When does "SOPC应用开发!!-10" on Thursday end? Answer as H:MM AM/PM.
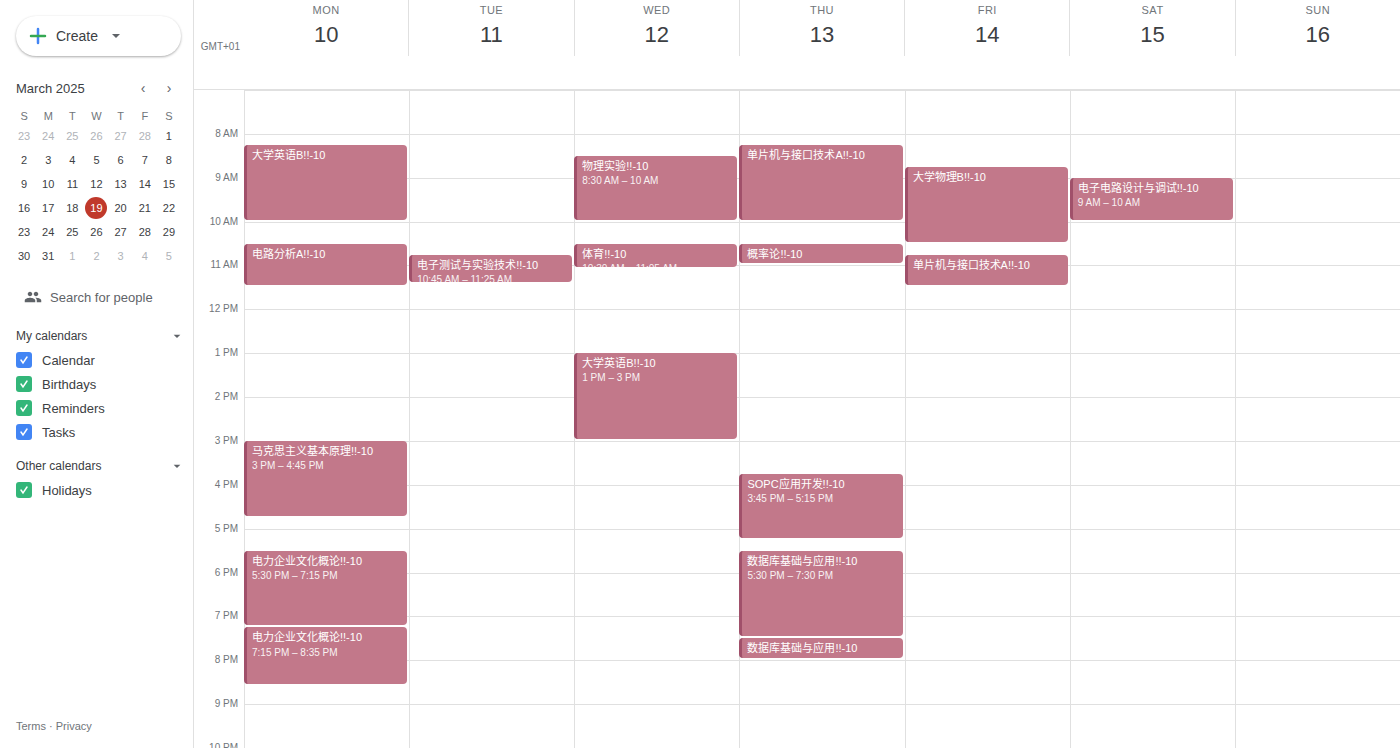
5:15 PM